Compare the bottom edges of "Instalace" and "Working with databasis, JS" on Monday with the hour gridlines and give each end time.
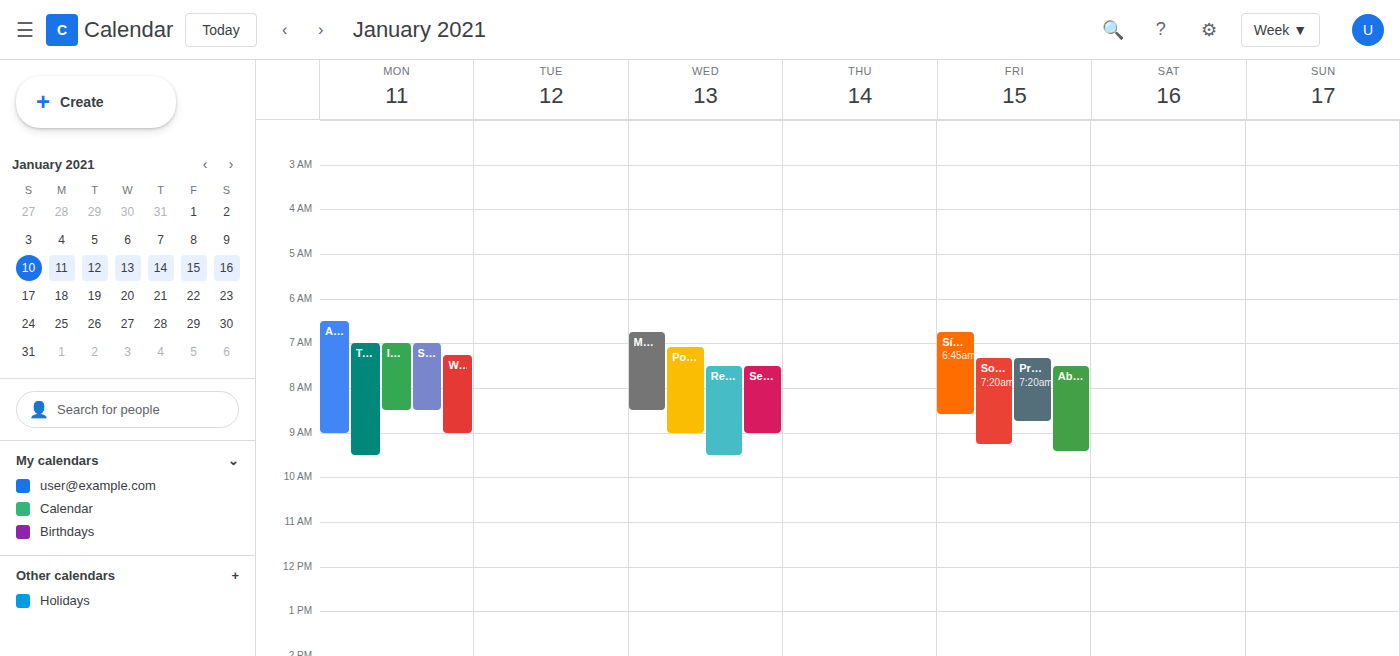
"Instalace": 8:30 AM, halfway between the 8 AM and 9 AM lines. "Working with databasis, JS": 9:00 AM, exactly on the 9 AM line.